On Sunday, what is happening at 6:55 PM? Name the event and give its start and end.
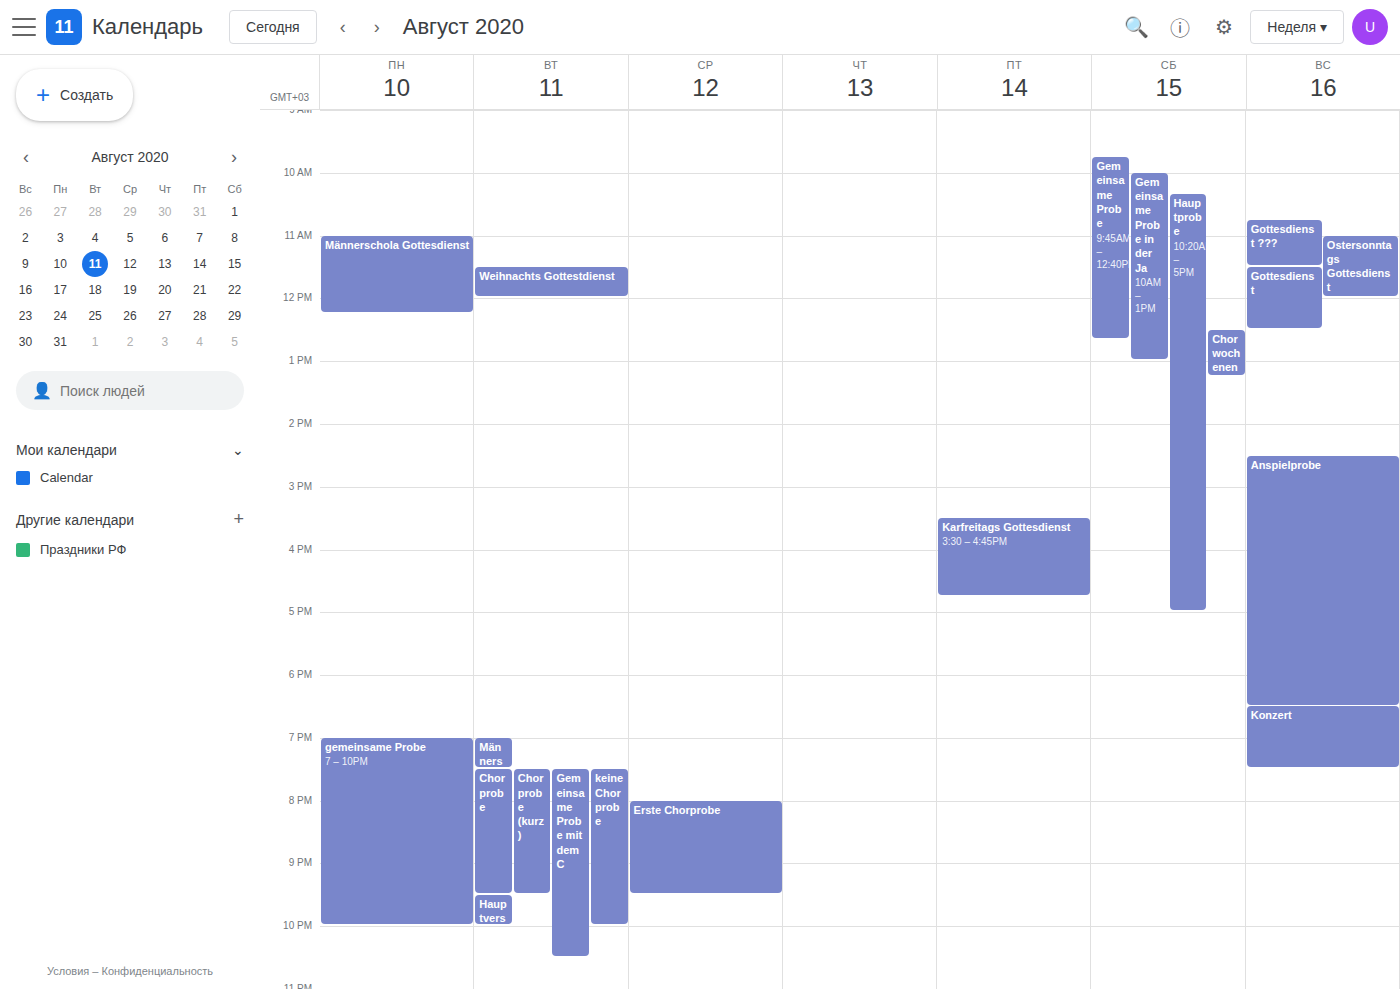
"Konzert", 6:30 PM to 7:30 PM